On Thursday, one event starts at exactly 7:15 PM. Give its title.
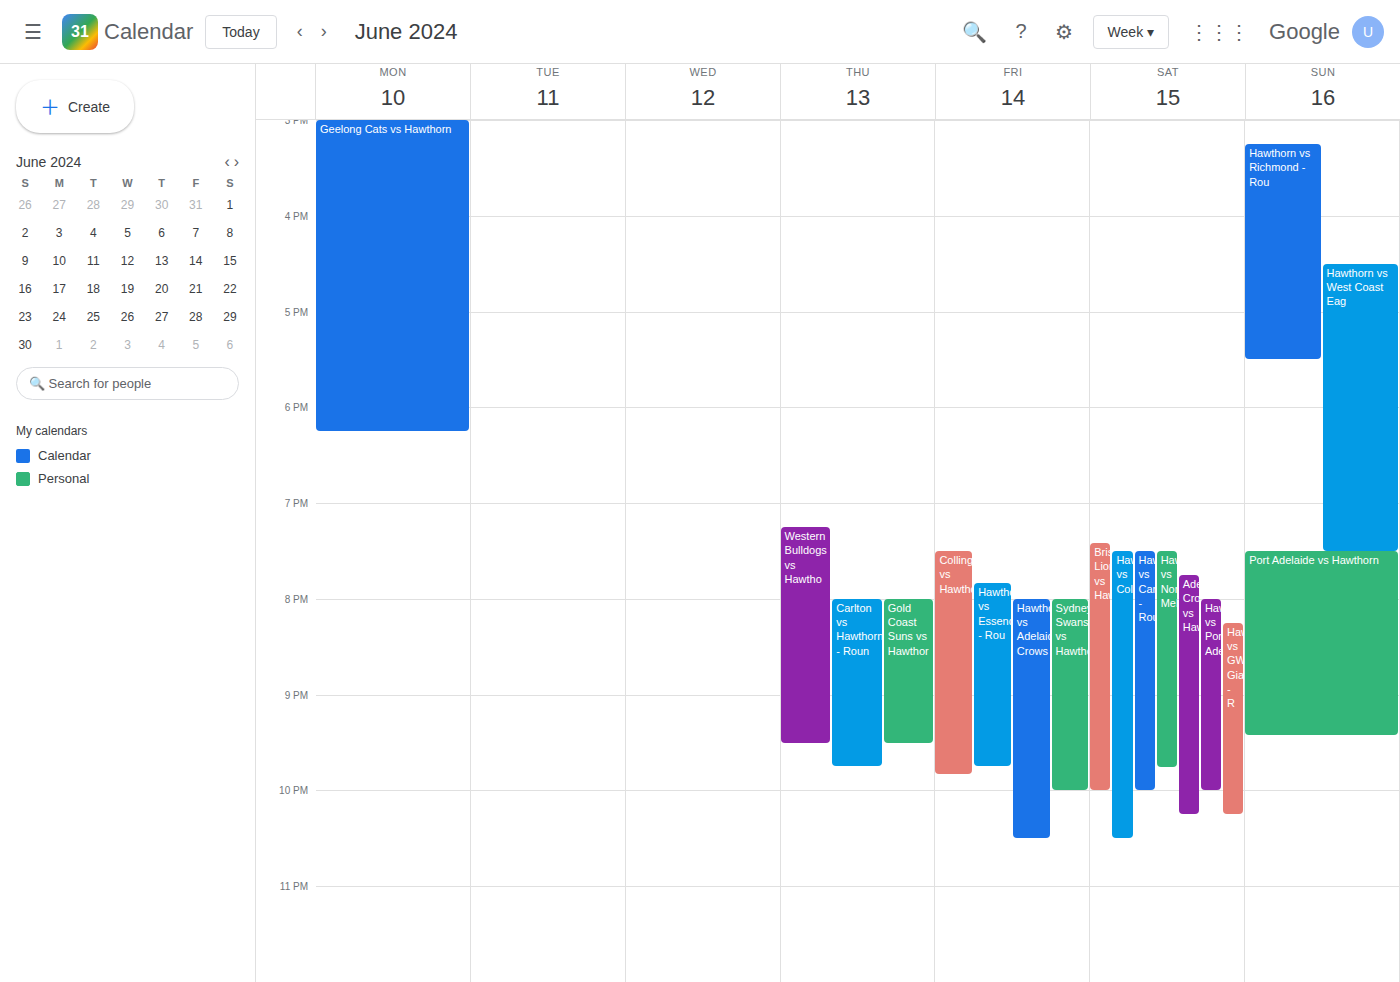
"Western Bulldogs vs Hawtho"